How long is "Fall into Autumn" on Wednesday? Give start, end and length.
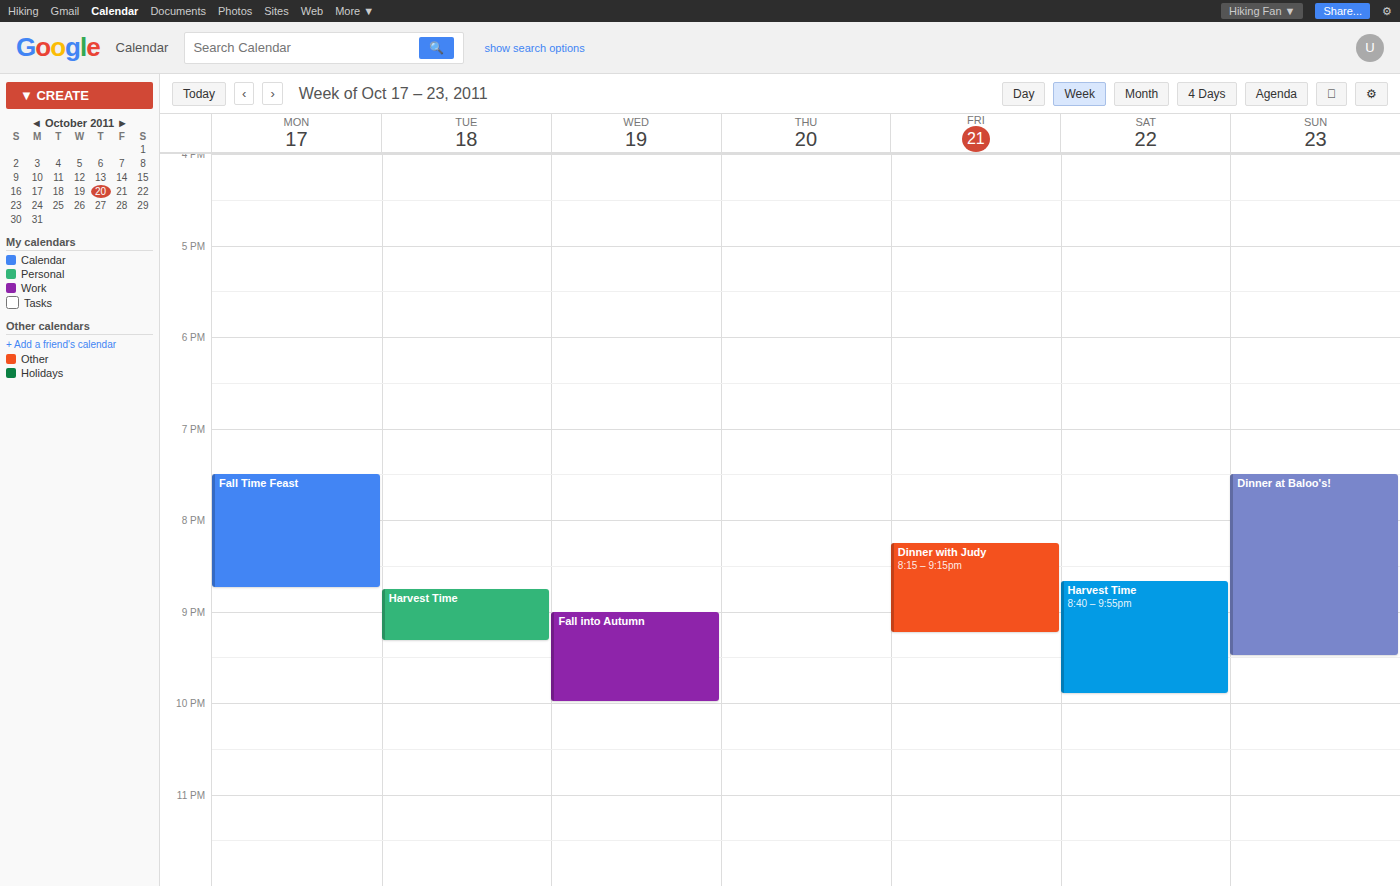
9:00 PM to 10:00 PM, 1 hour